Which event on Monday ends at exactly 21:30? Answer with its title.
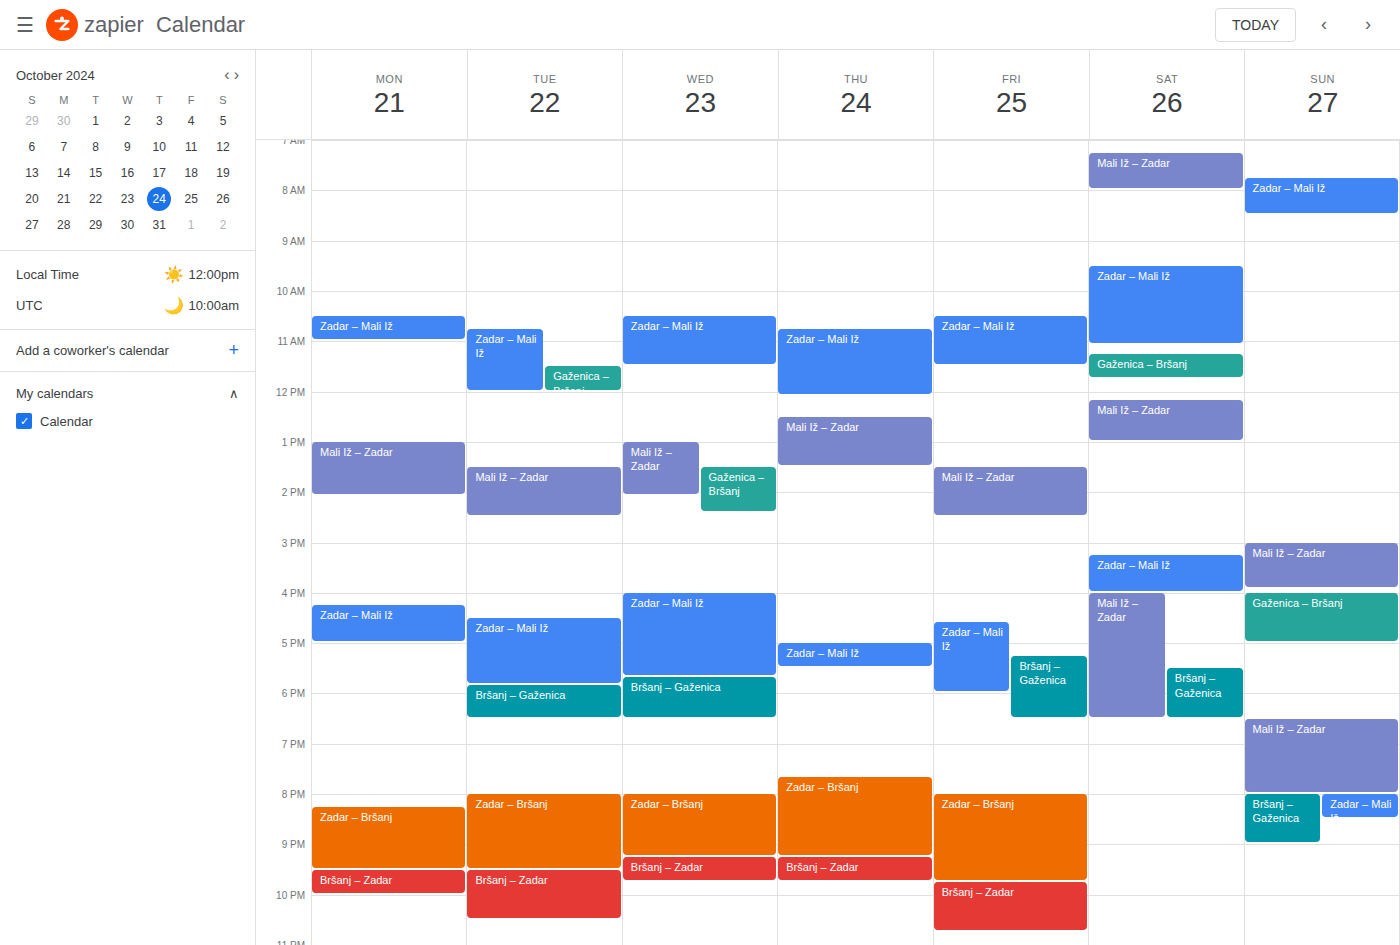
"Zadar – Bršanj"